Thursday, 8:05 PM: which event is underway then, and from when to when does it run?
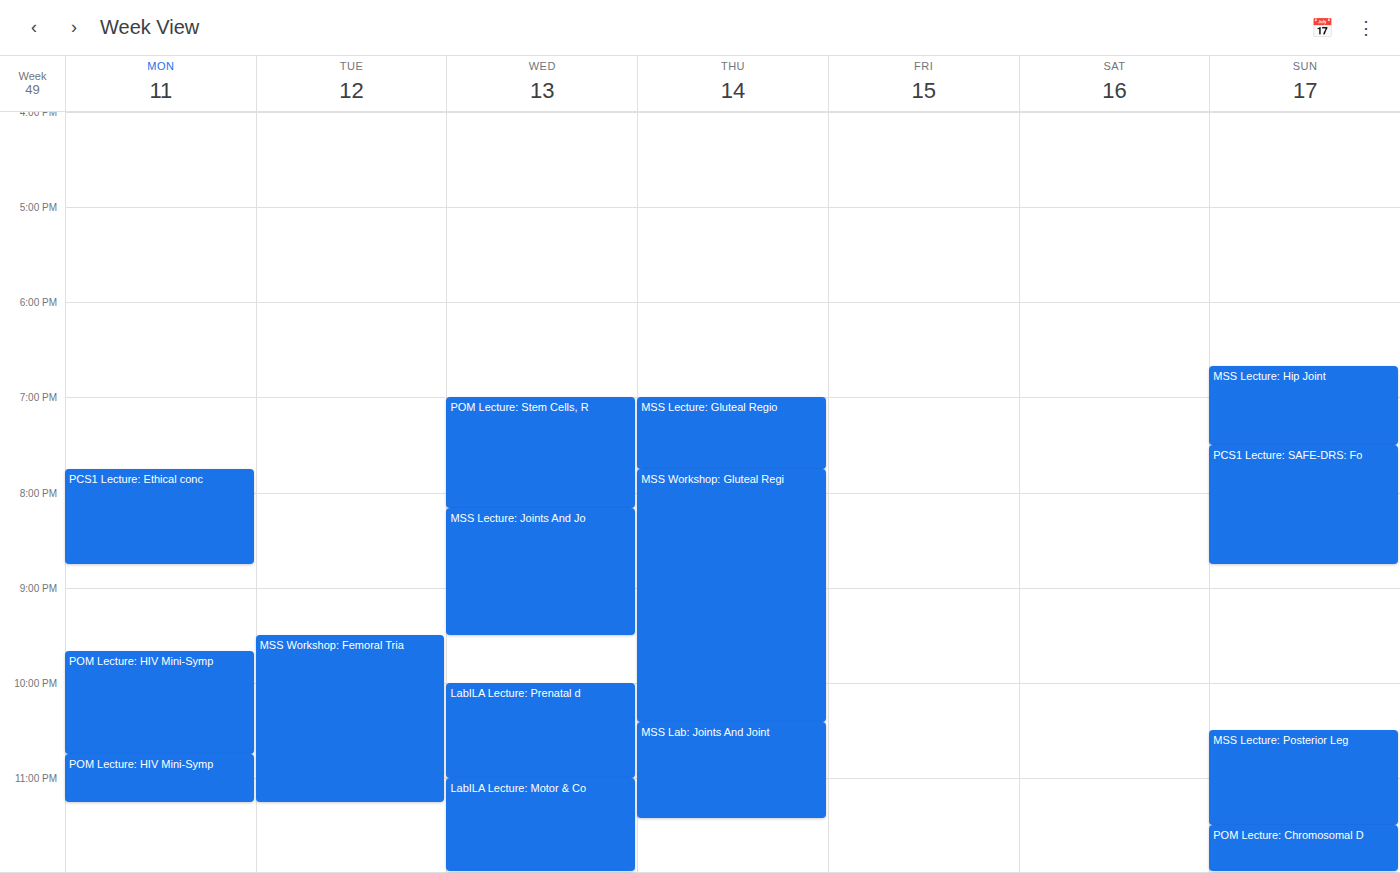
"MSS Workshop: Gluteal Regi", 7:45 PM to 10:25 PM